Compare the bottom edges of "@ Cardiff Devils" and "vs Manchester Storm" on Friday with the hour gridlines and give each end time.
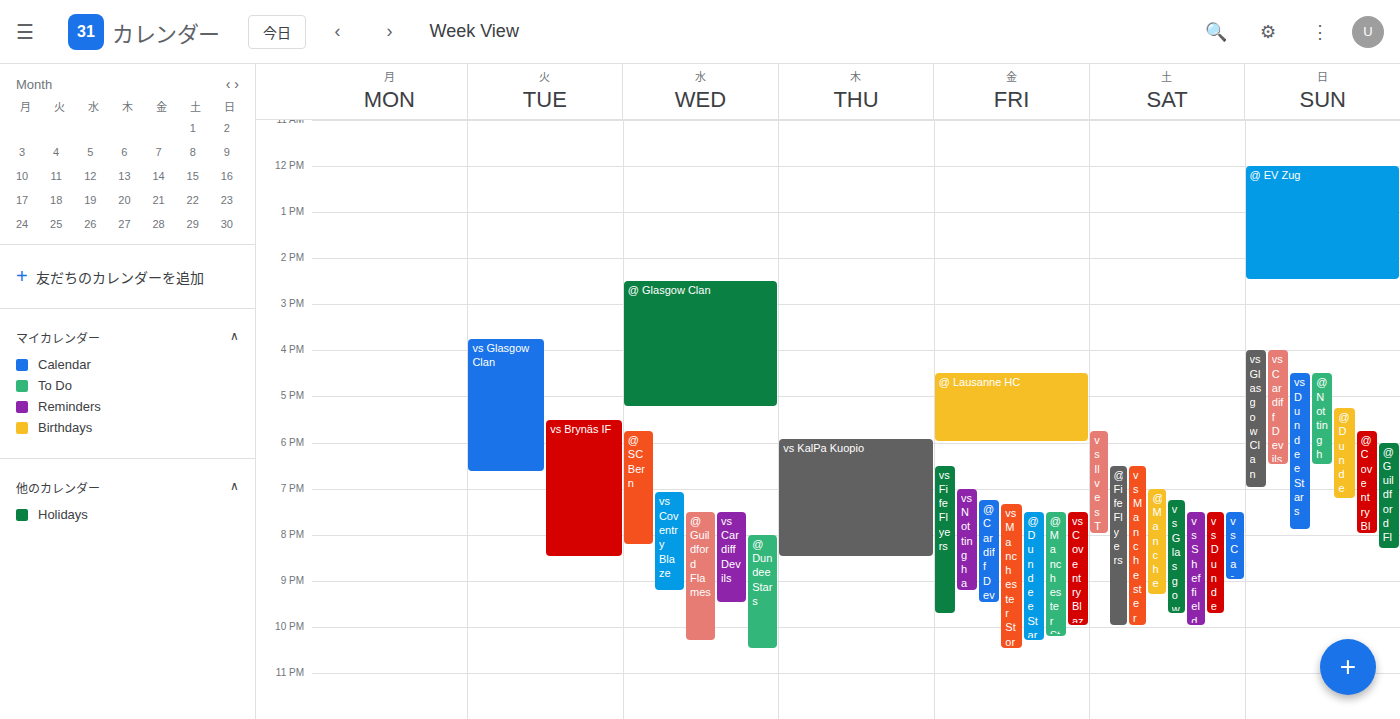
"@ Cardiff Devils": 21:30, halfway between the 21:00 and 22:00 lines. "vs Manchester Storm": 22:30, halfway between the 22:00 and 23:00 lines.